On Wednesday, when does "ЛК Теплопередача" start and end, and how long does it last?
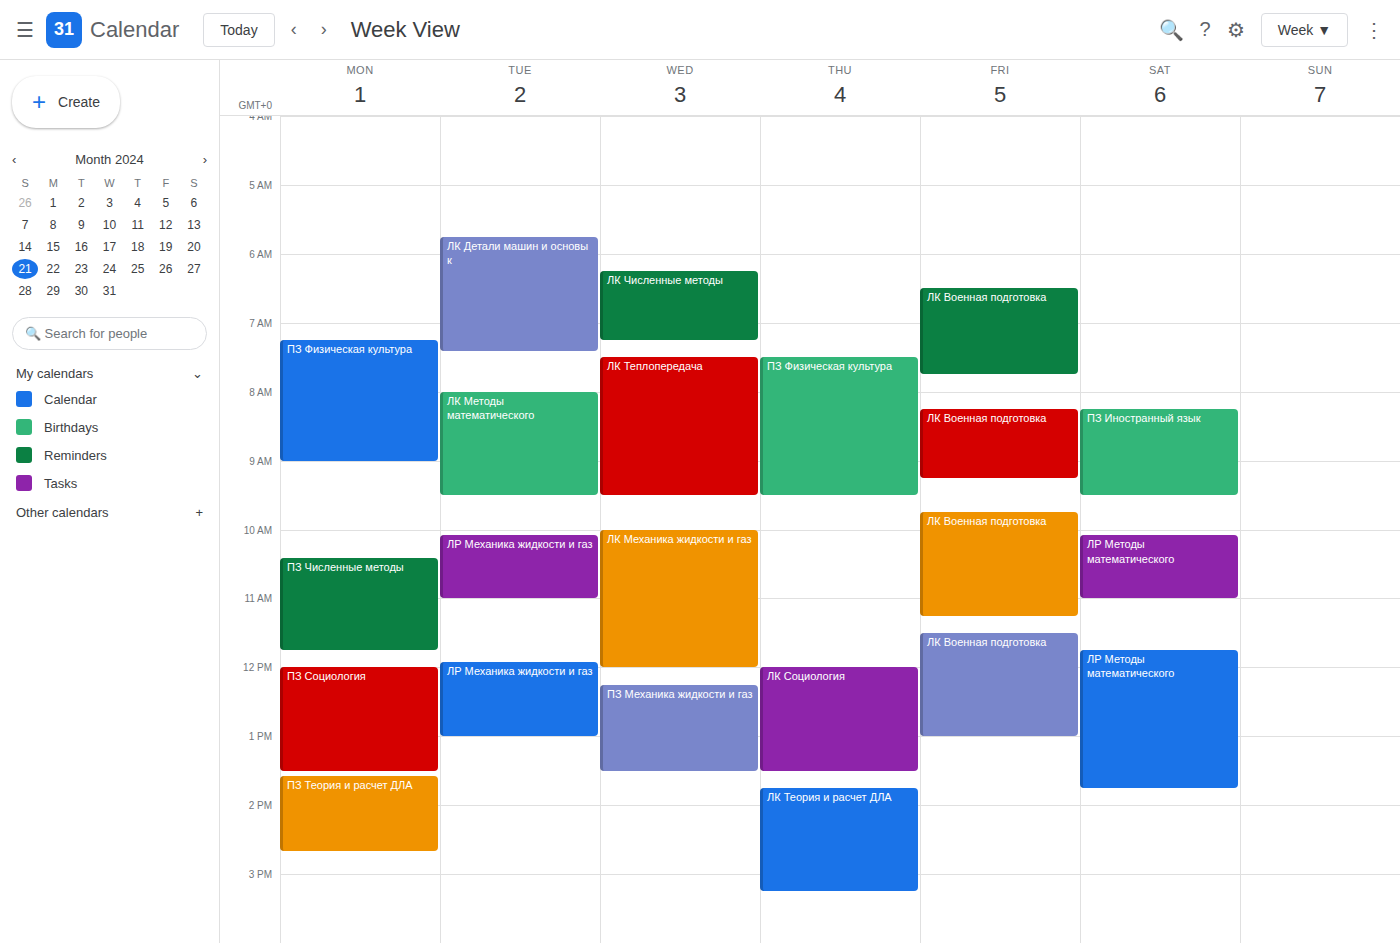
07:30 to 09:30, 2 hours